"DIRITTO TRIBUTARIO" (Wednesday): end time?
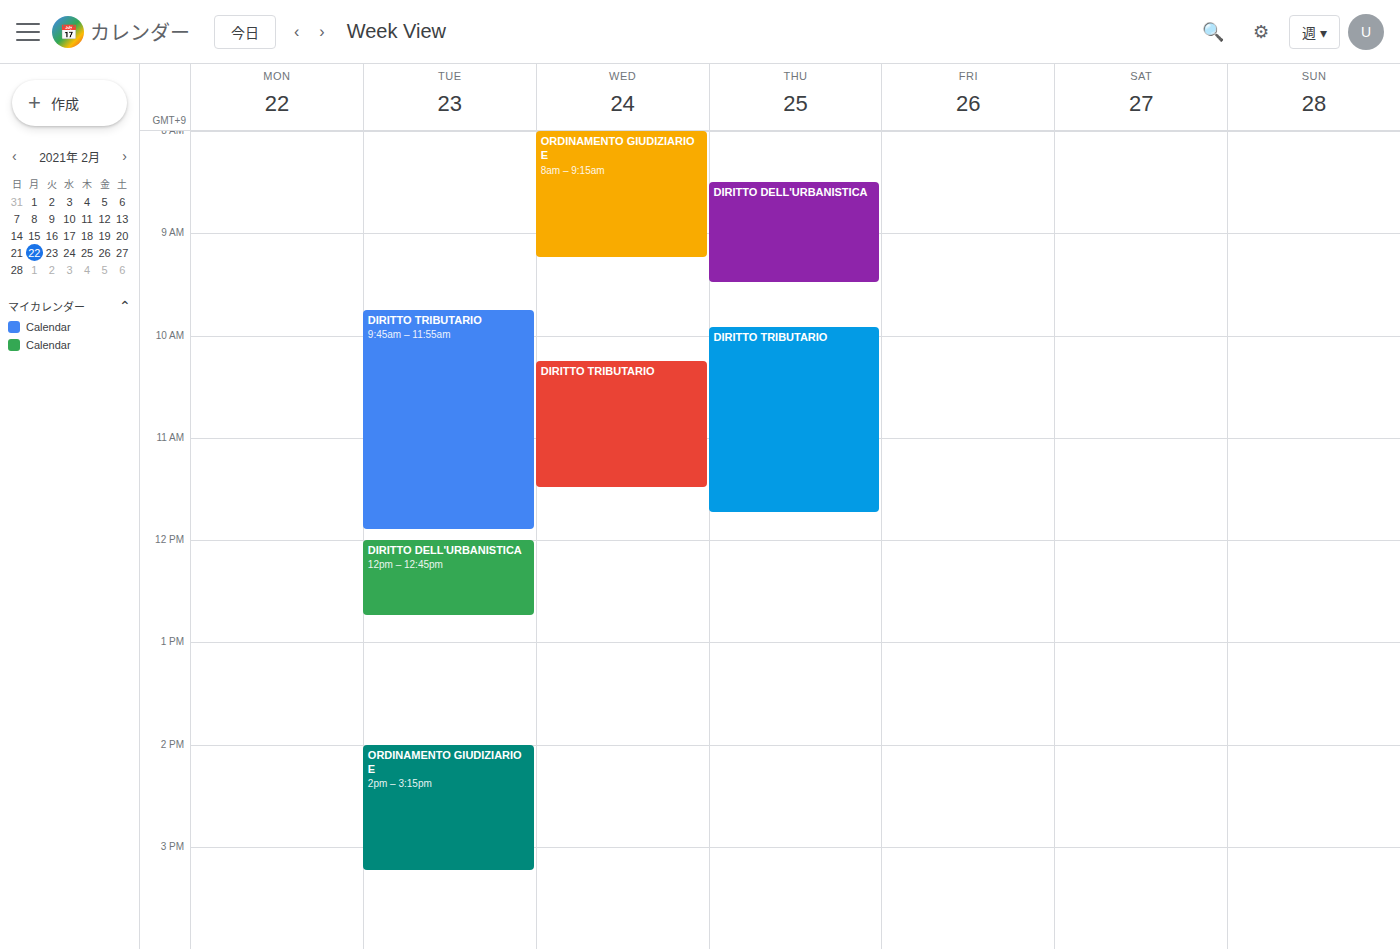
11:30 AM